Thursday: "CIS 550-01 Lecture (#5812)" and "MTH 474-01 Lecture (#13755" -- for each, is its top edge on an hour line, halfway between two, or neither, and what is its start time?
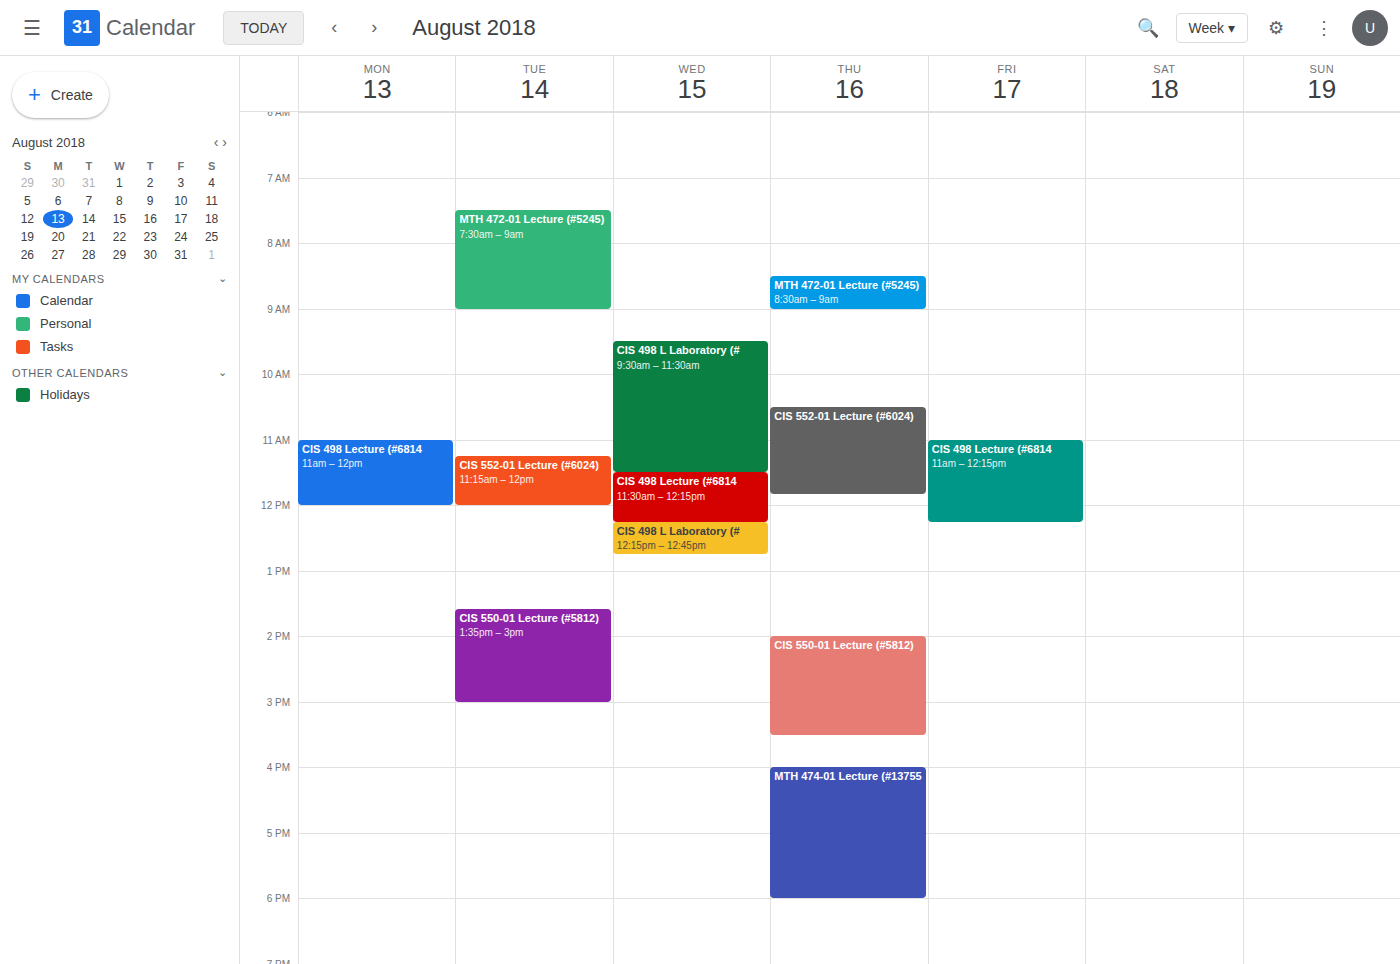
"CIS 550-01 Lecture (#5812)": 14:00, exactly on the 14:00 line. "MTH 474-01 Lecture (#13755": 16:00, exactly on the 16:00 line.